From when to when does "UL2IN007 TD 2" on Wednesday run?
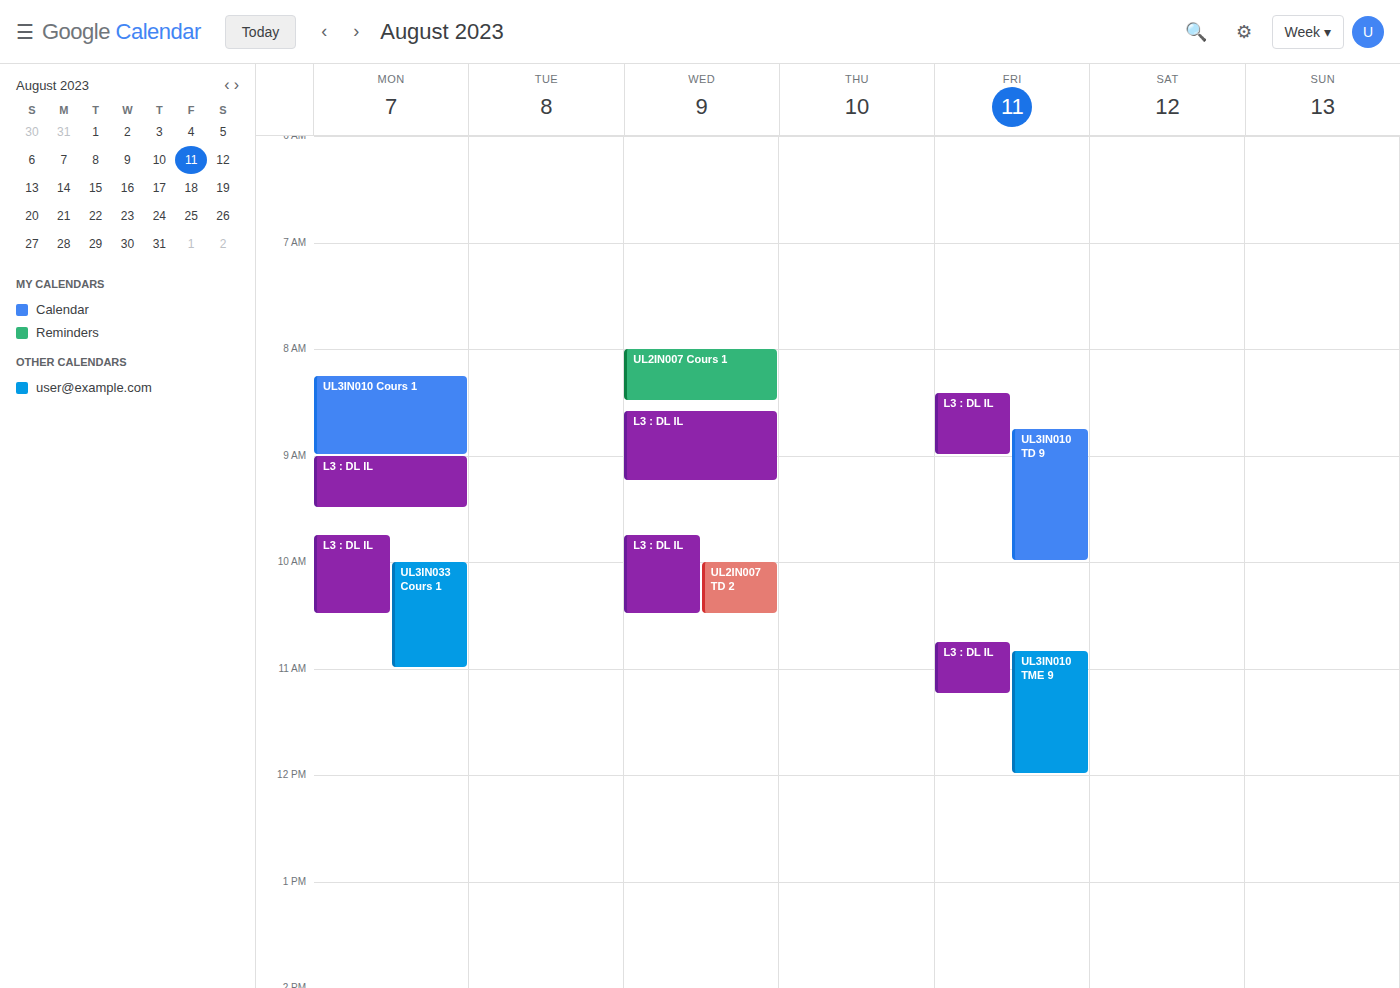
10:00 AM to 10:30 AM